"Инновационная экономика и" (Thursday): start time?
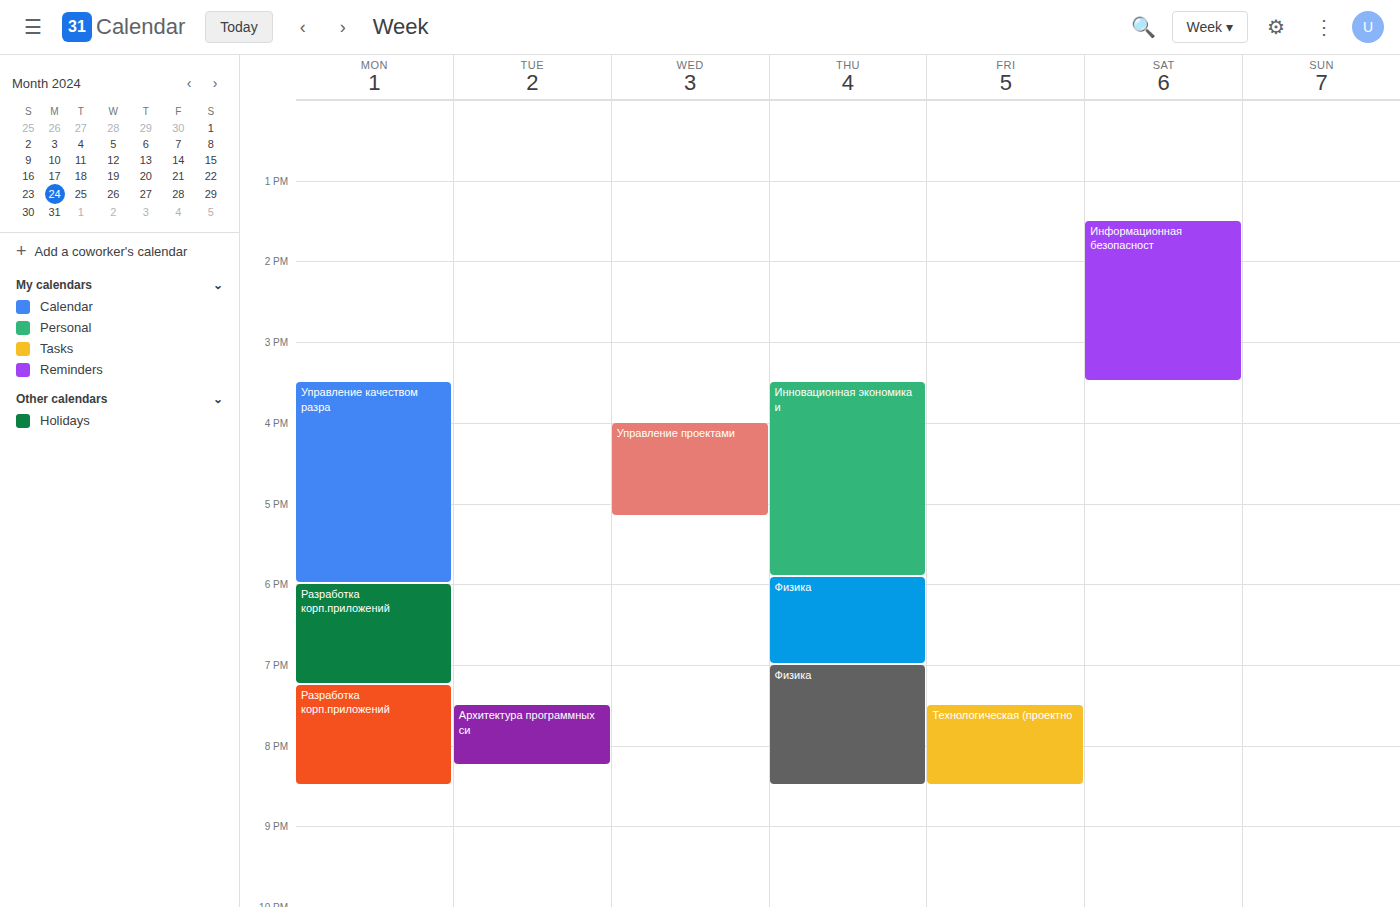
3:30 PM